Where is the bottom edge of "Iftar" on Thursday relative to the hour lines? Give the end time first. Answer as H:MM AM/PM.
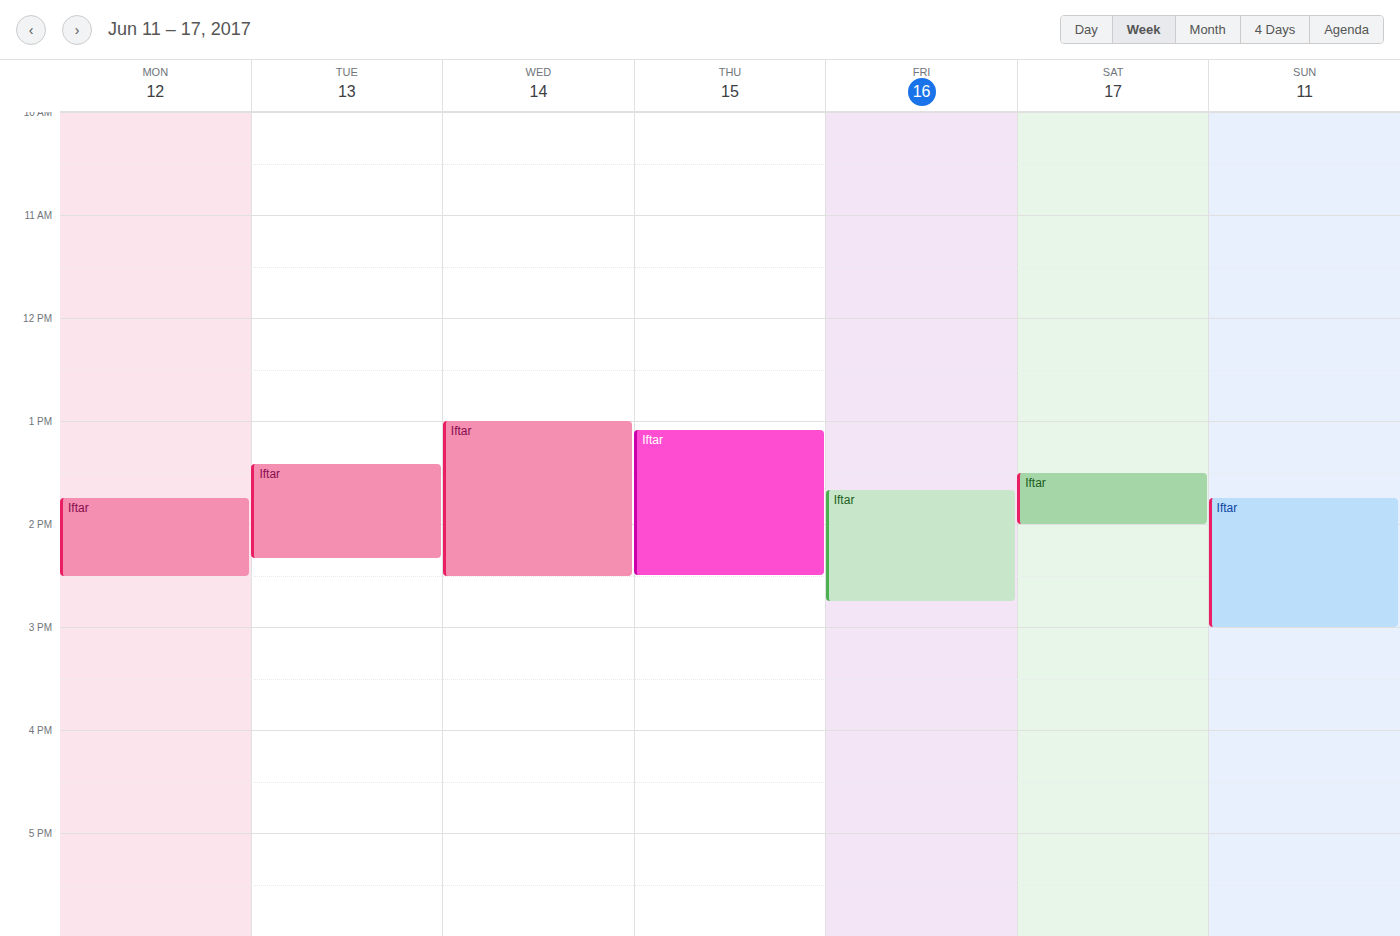
2:30 PM -- halfway between the 2 PM and 3 PM lines.